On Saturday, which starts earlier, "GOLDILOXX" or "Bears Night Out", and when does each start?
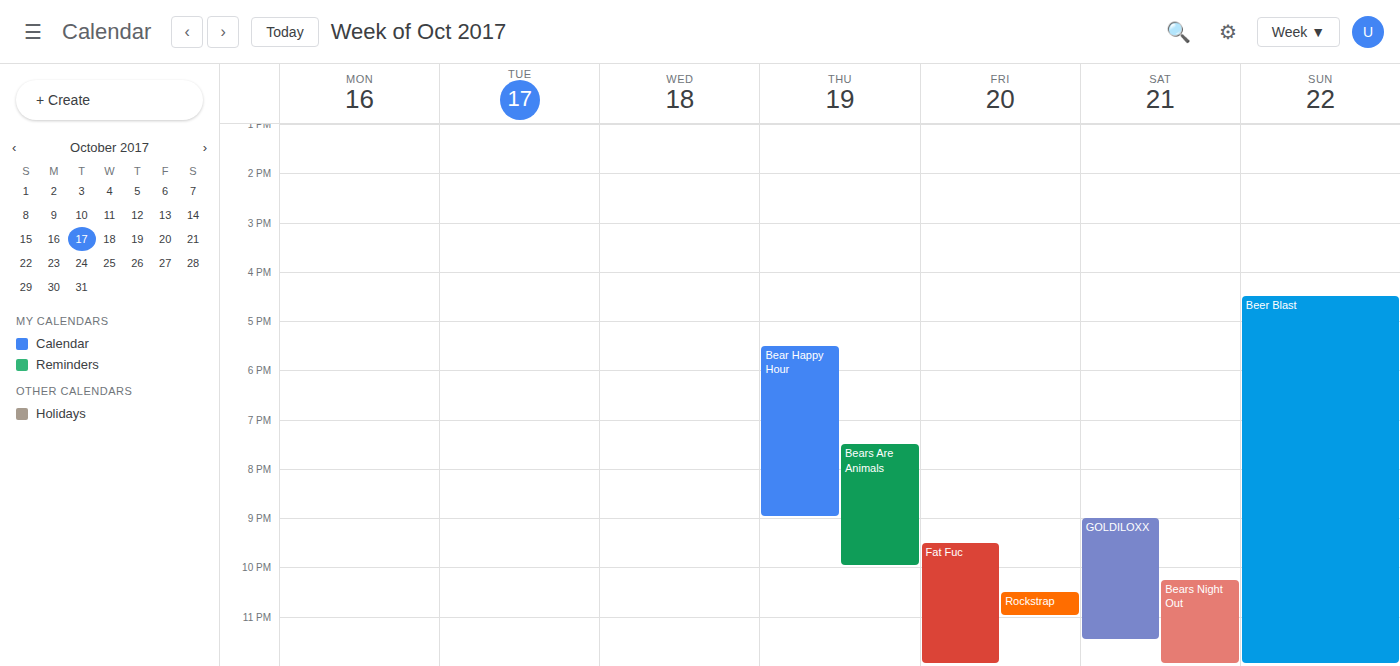
"GOLDILOXX" 21:00; "Bears Night Out" 22:15.